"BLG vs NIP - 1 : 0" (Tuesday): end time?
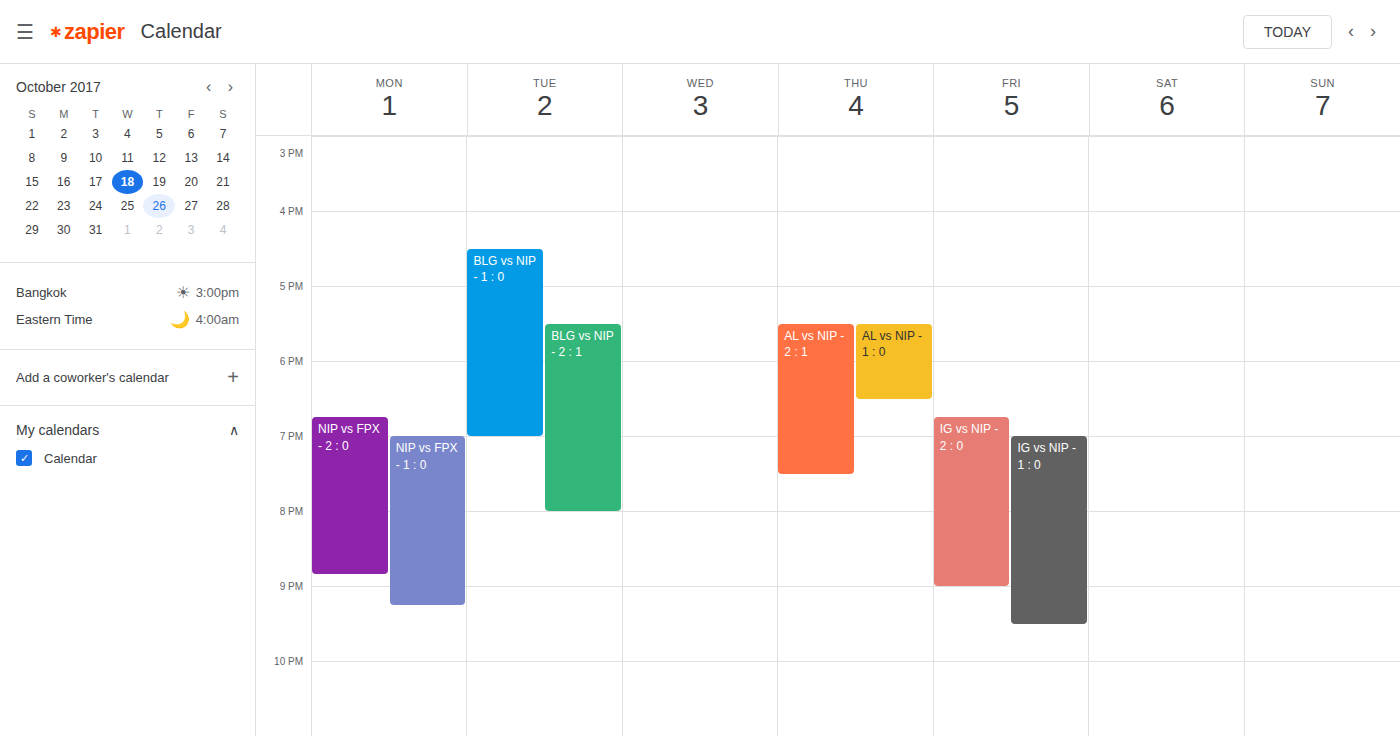
7:00 PM